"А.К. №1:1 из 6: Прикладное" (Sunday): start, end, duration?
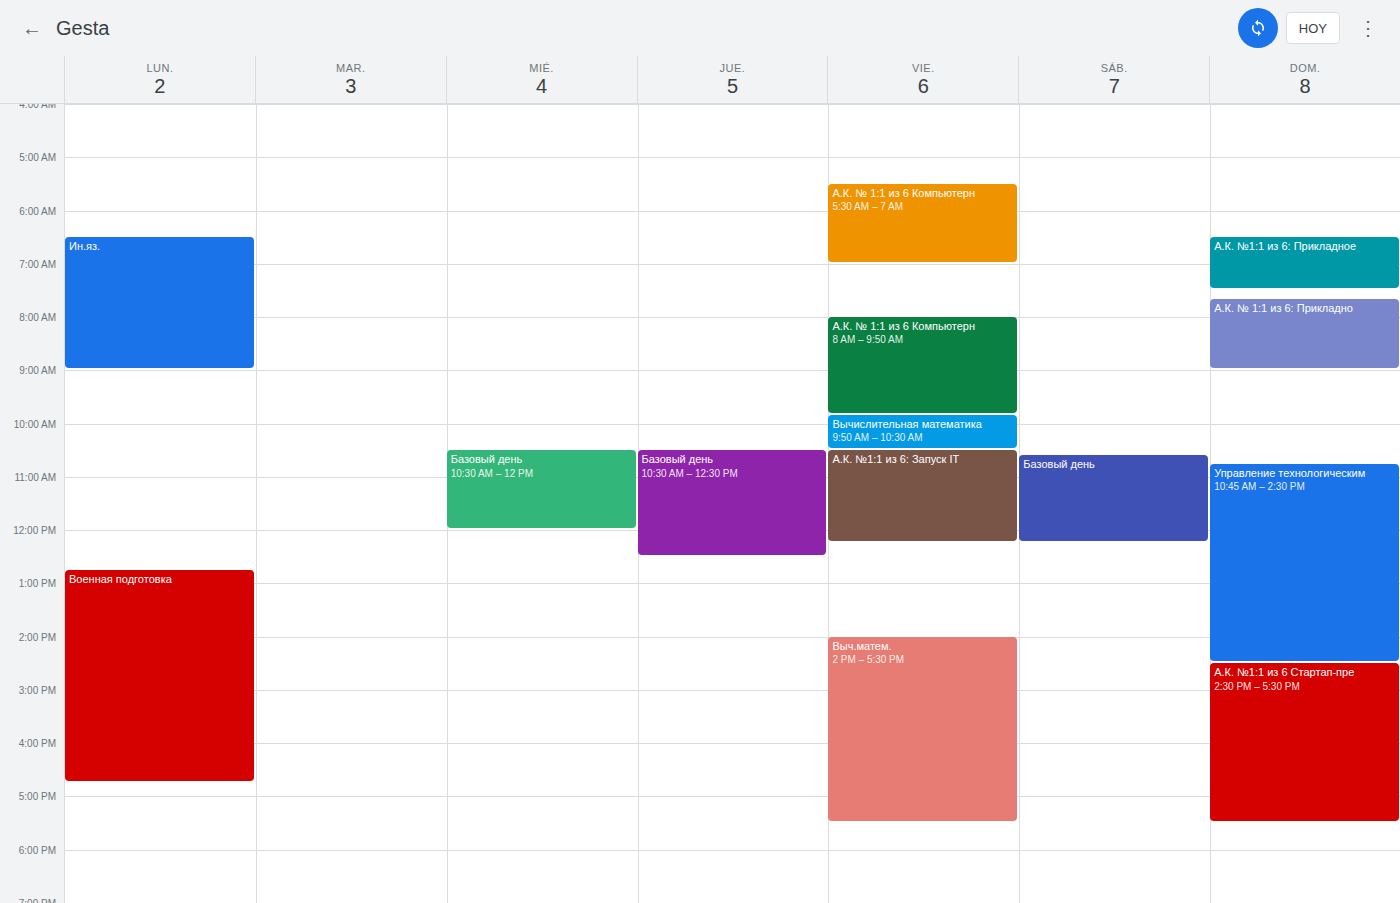
06:30 to 07:30, 1 hour